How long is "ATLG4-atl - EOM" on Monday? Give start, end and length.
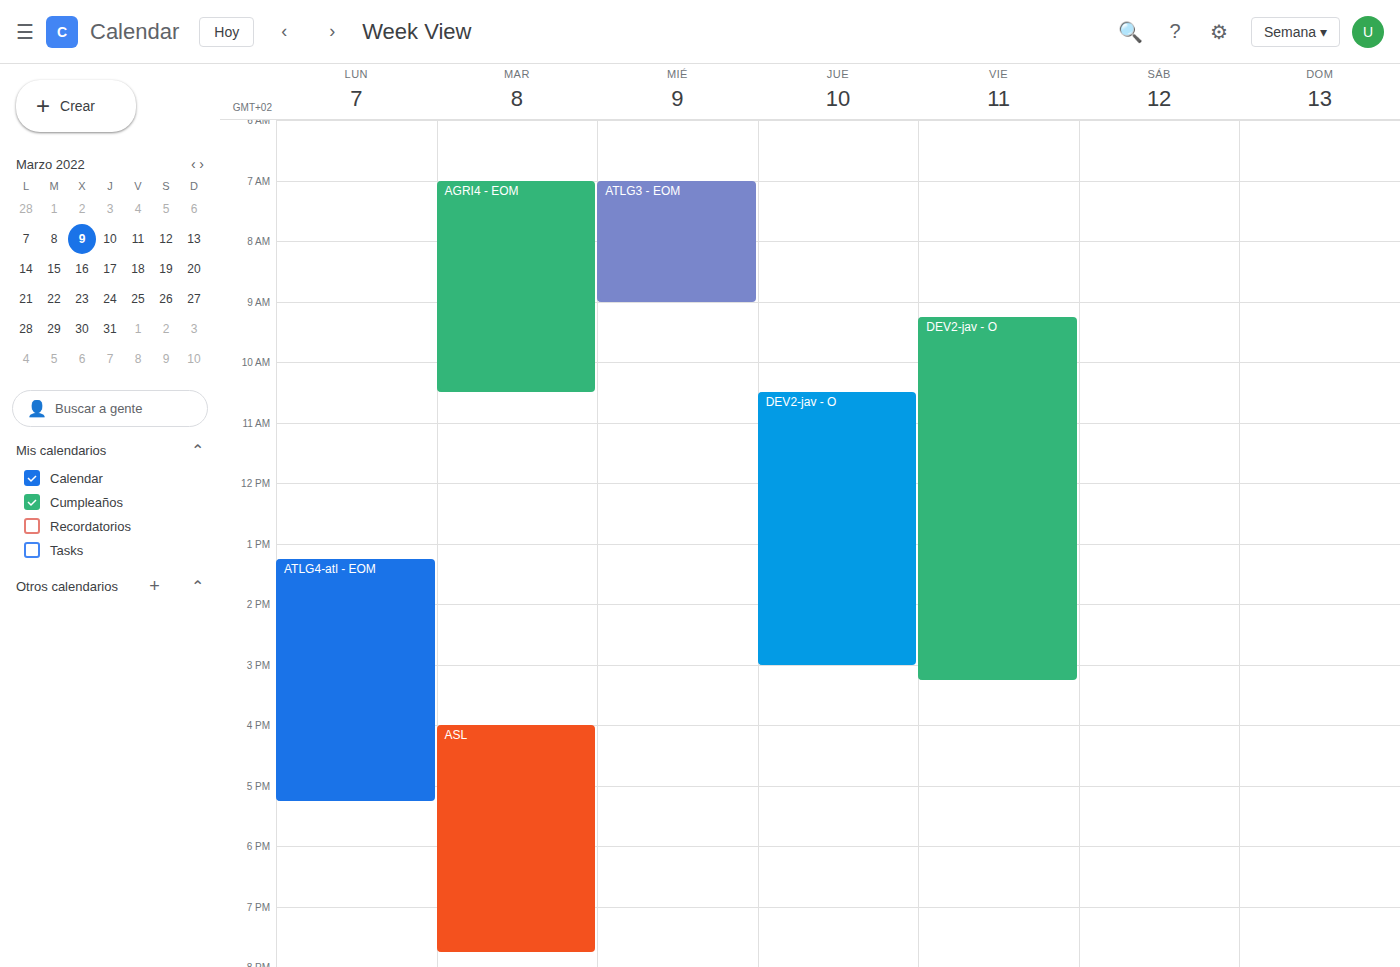
1:15 PM to 5:15 PM, 4 hours